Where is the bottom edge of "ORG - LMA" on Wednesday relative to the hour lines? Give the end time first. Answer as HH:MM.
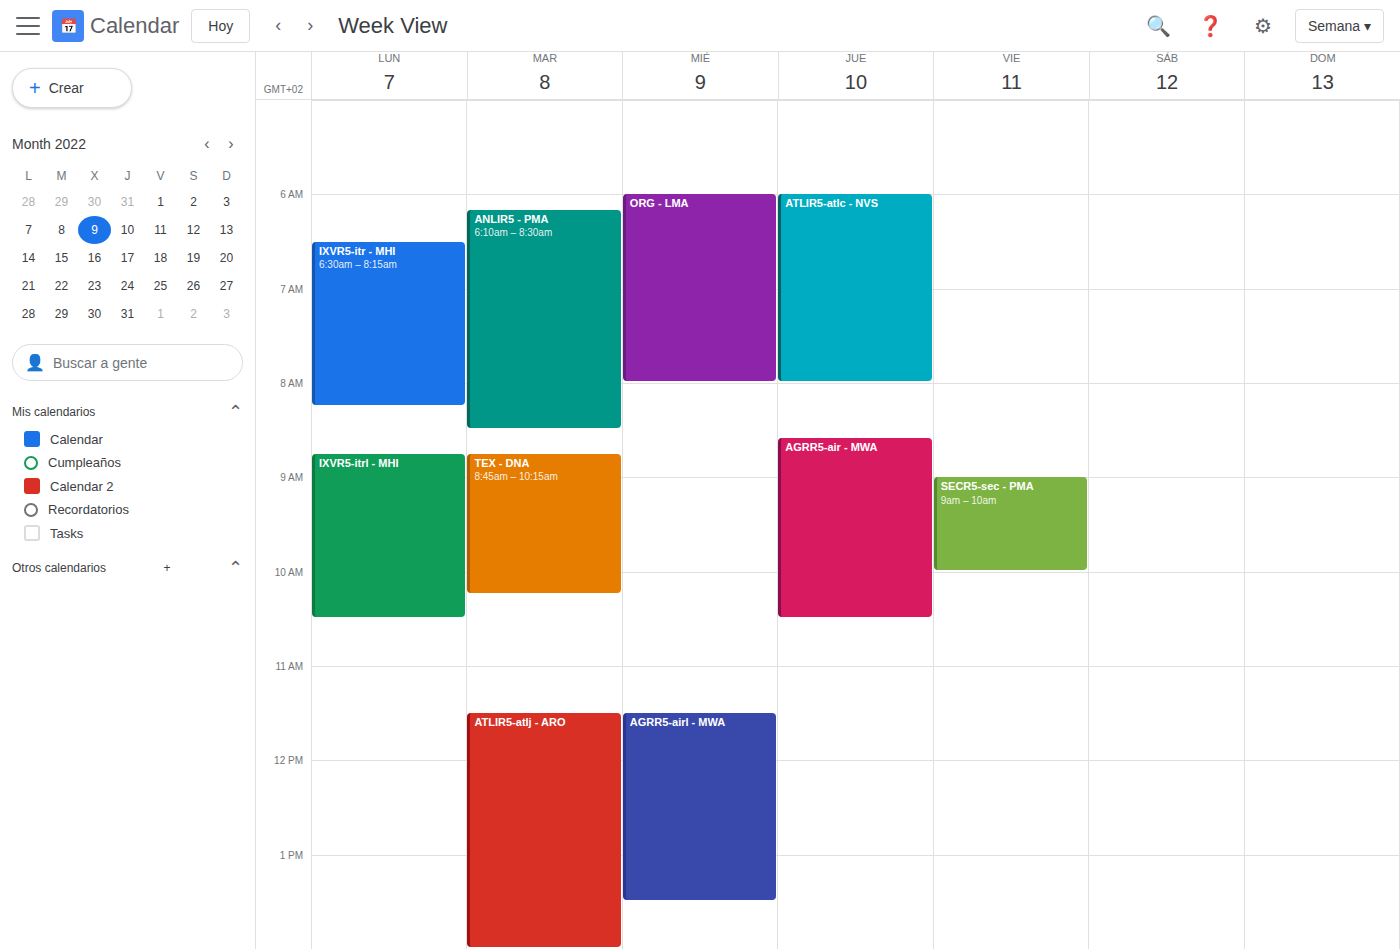
08:00 -- exactly on the 08:00 line.